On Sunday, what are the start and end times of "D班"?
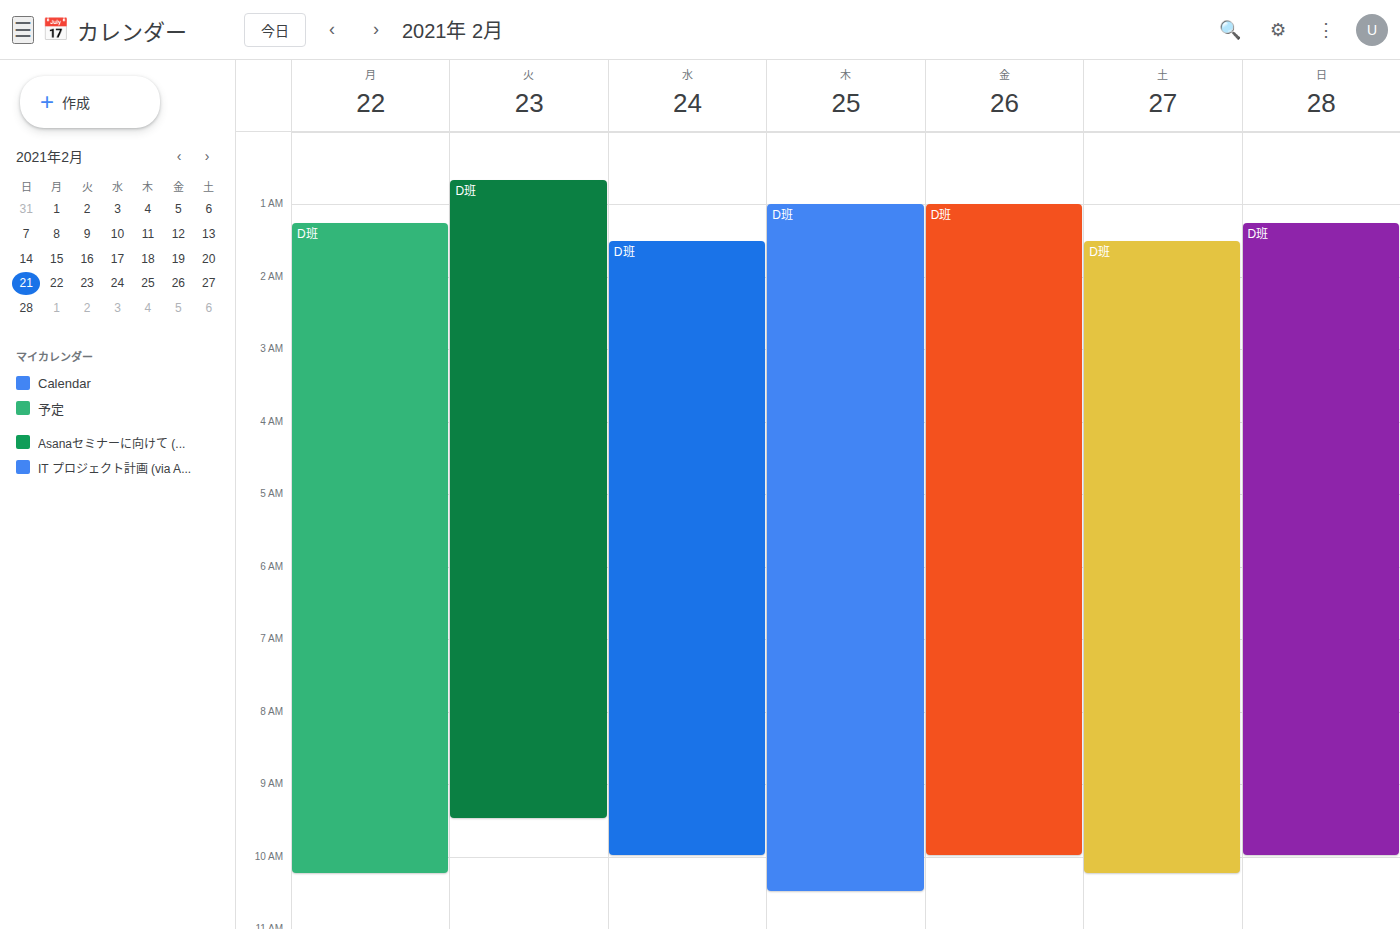
1:15 AM to 10:00 AM